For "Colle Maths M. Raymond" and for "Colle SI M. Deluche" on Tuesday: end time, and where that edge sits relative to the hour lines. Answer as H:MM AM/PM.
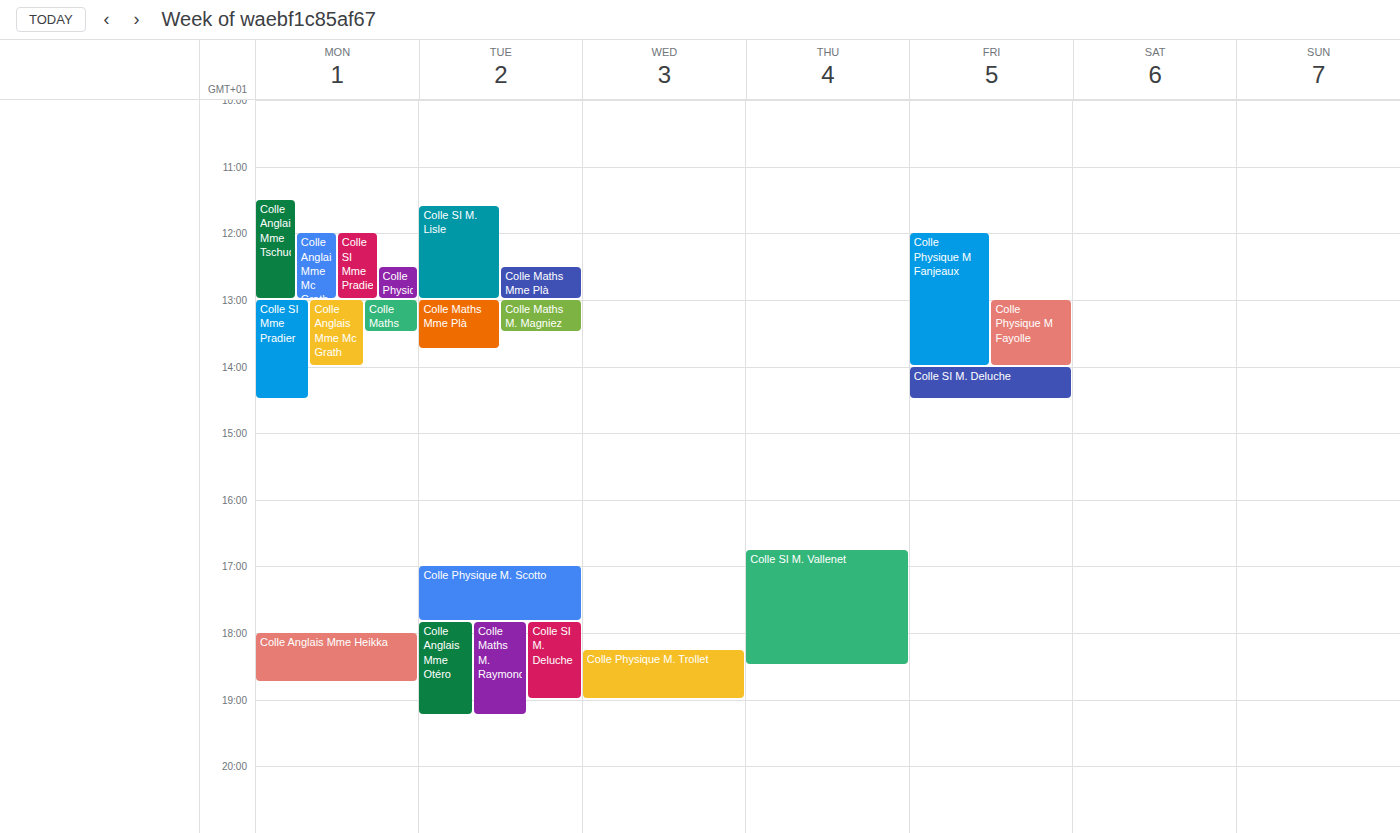
"Colle Maths M. Raymond": 7:15 PM, neither: a quarter of the way from the 7 PM line to the 8 PM line. "Colle SI M. Deluche": 7:00 PM, exactly on the 7 PM line.